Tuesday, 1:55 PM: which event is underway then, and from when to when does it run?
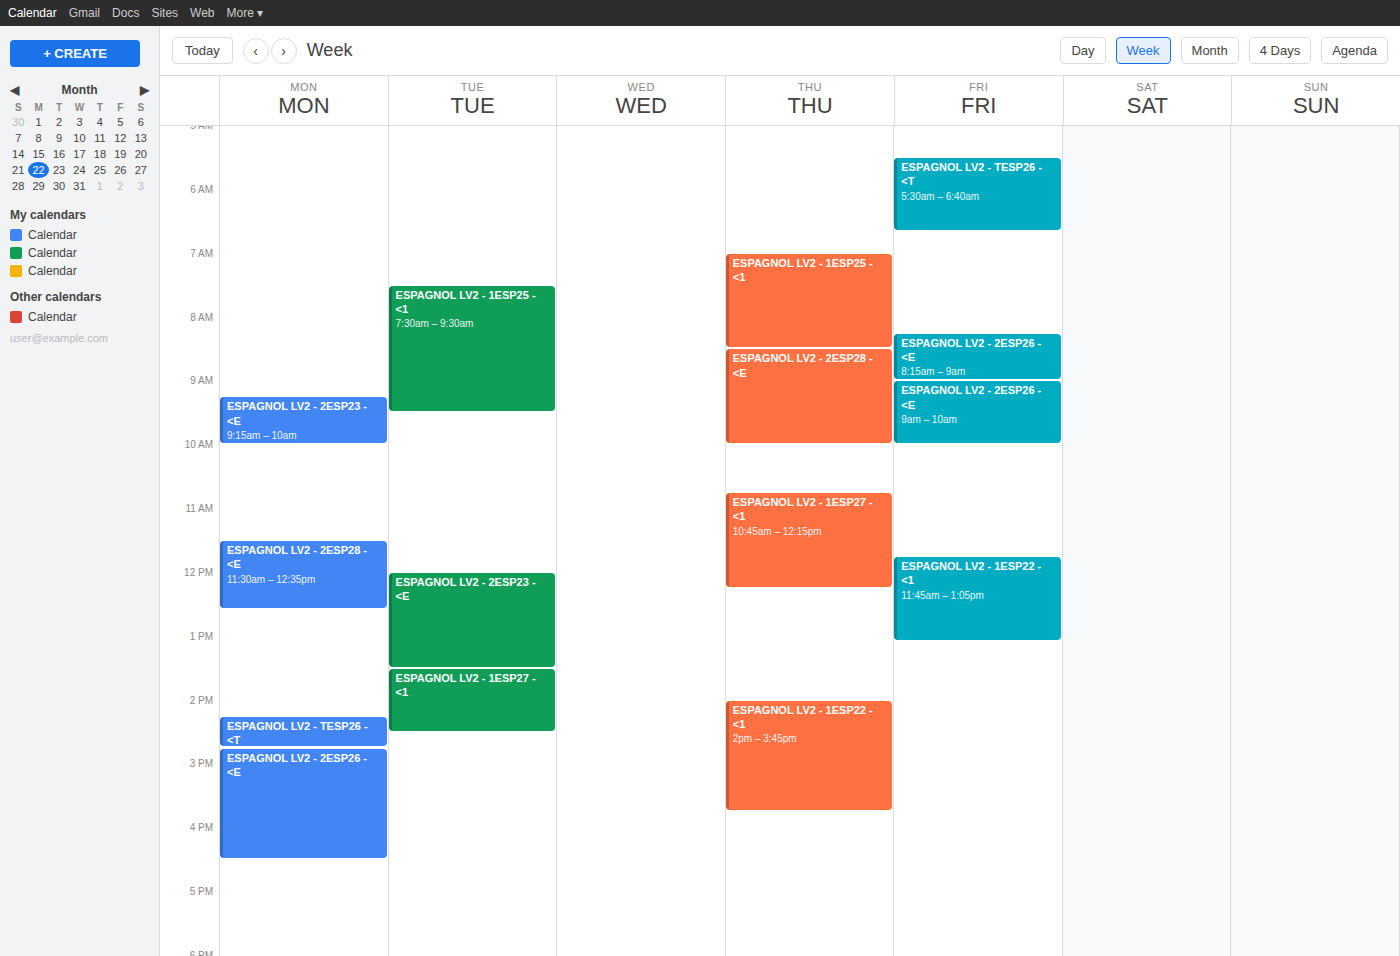
"ESPAGNOL LV2 - 1ESP27 - <1", 1:30 PM to 2:30 PM